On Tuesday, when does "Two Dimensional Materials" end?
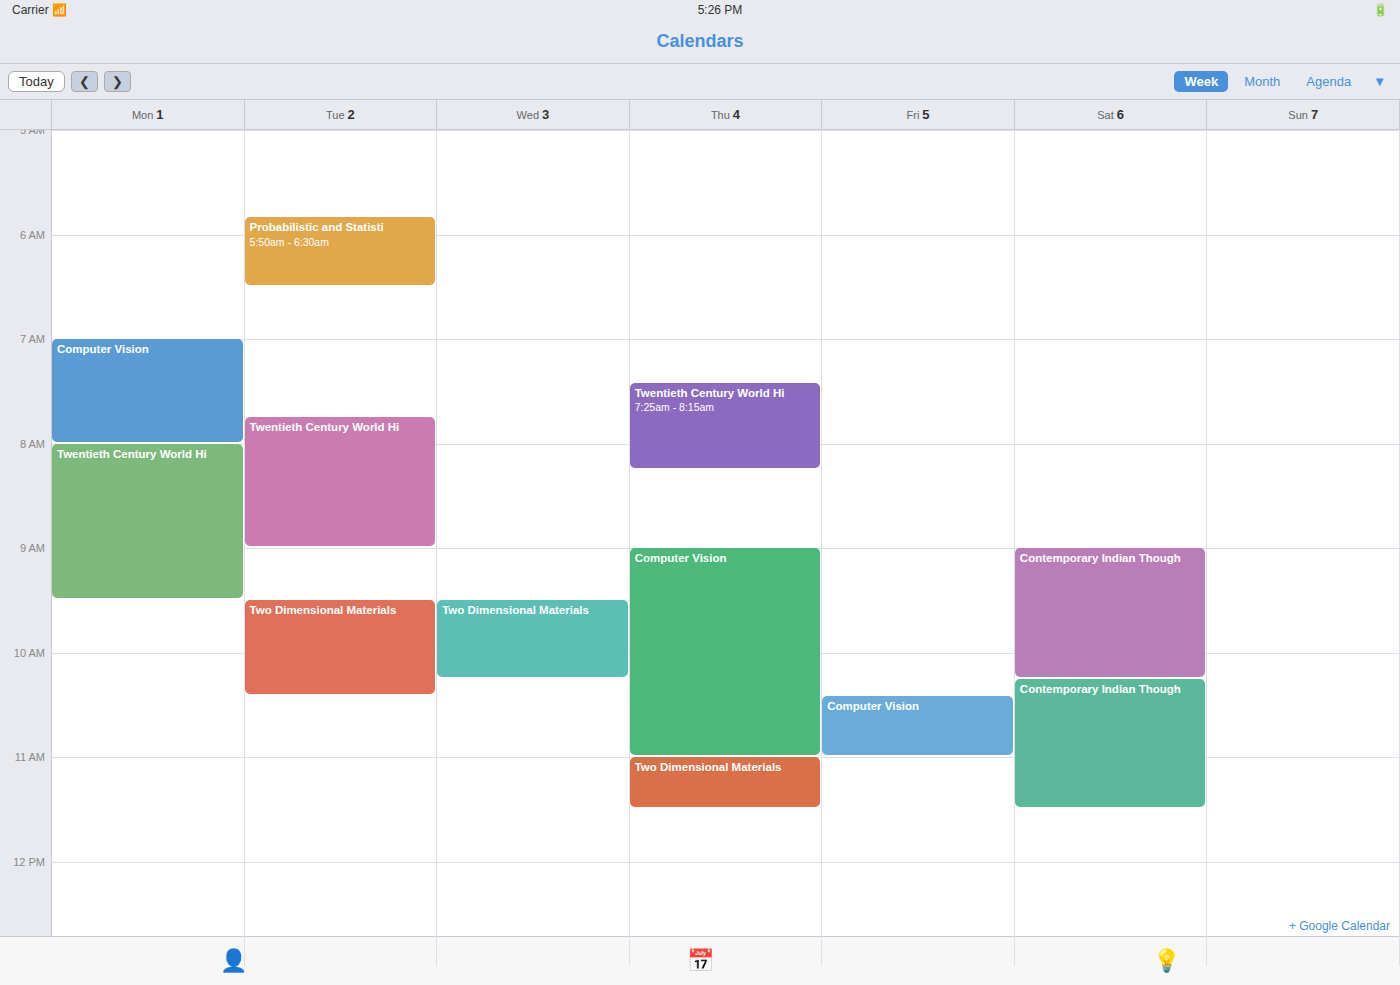
10:25 AM